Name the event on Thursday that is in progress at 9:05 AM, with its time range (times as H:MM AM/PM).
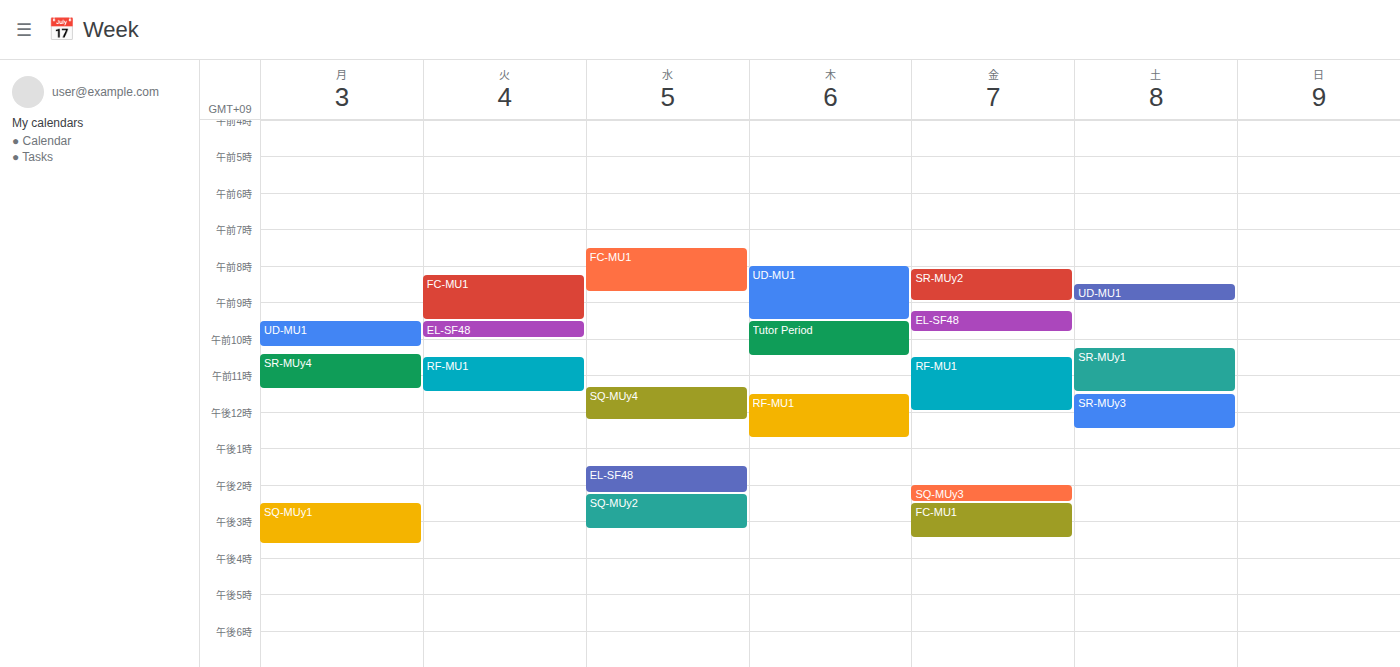
"UD-MU1", 8:00 AM to 9:30 AM